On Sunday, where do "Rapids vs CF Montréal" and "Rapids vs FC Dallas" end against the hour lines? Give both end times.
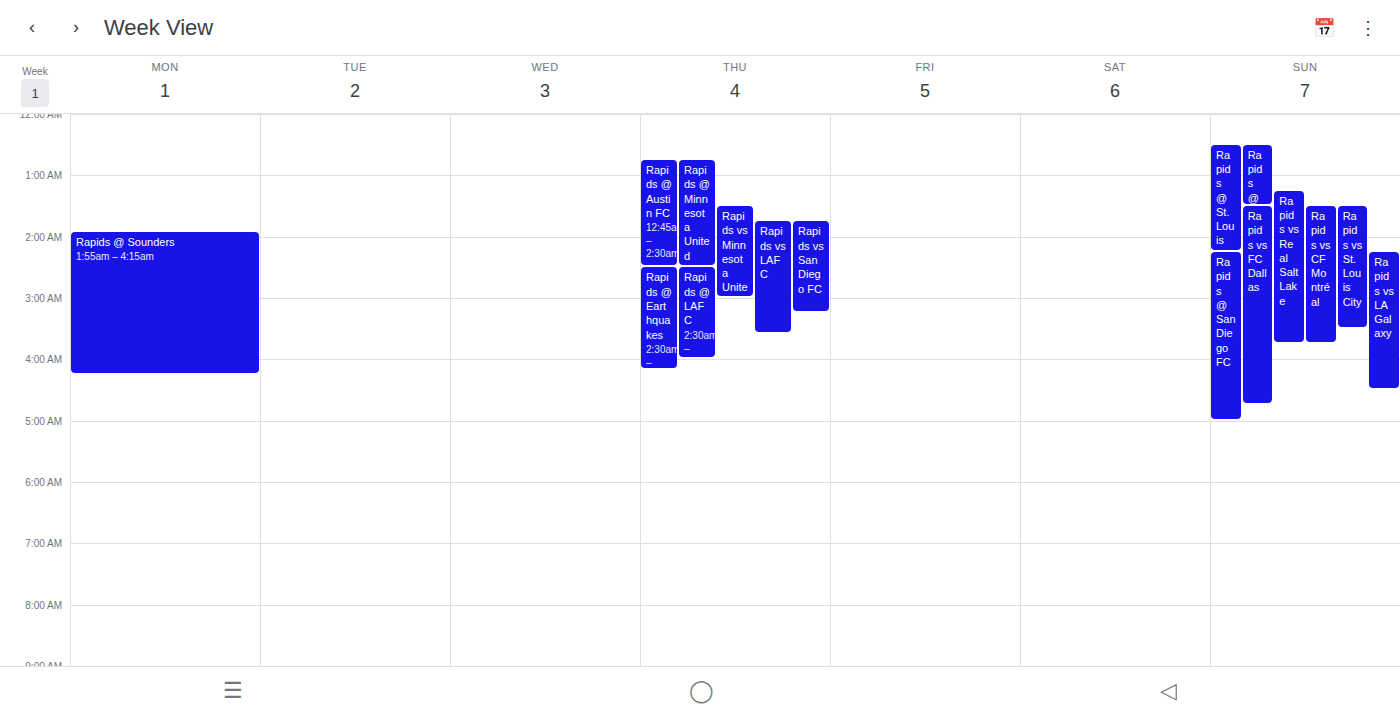
"Rapids vs CF Montréal": 03:45, neither: three quarters of the way from the 03:00 line to the 04:00 line. "Rapids vs FC Dallas": 04:45, neither: three quarters of the way from the 04:00 line to the 05:00 line.